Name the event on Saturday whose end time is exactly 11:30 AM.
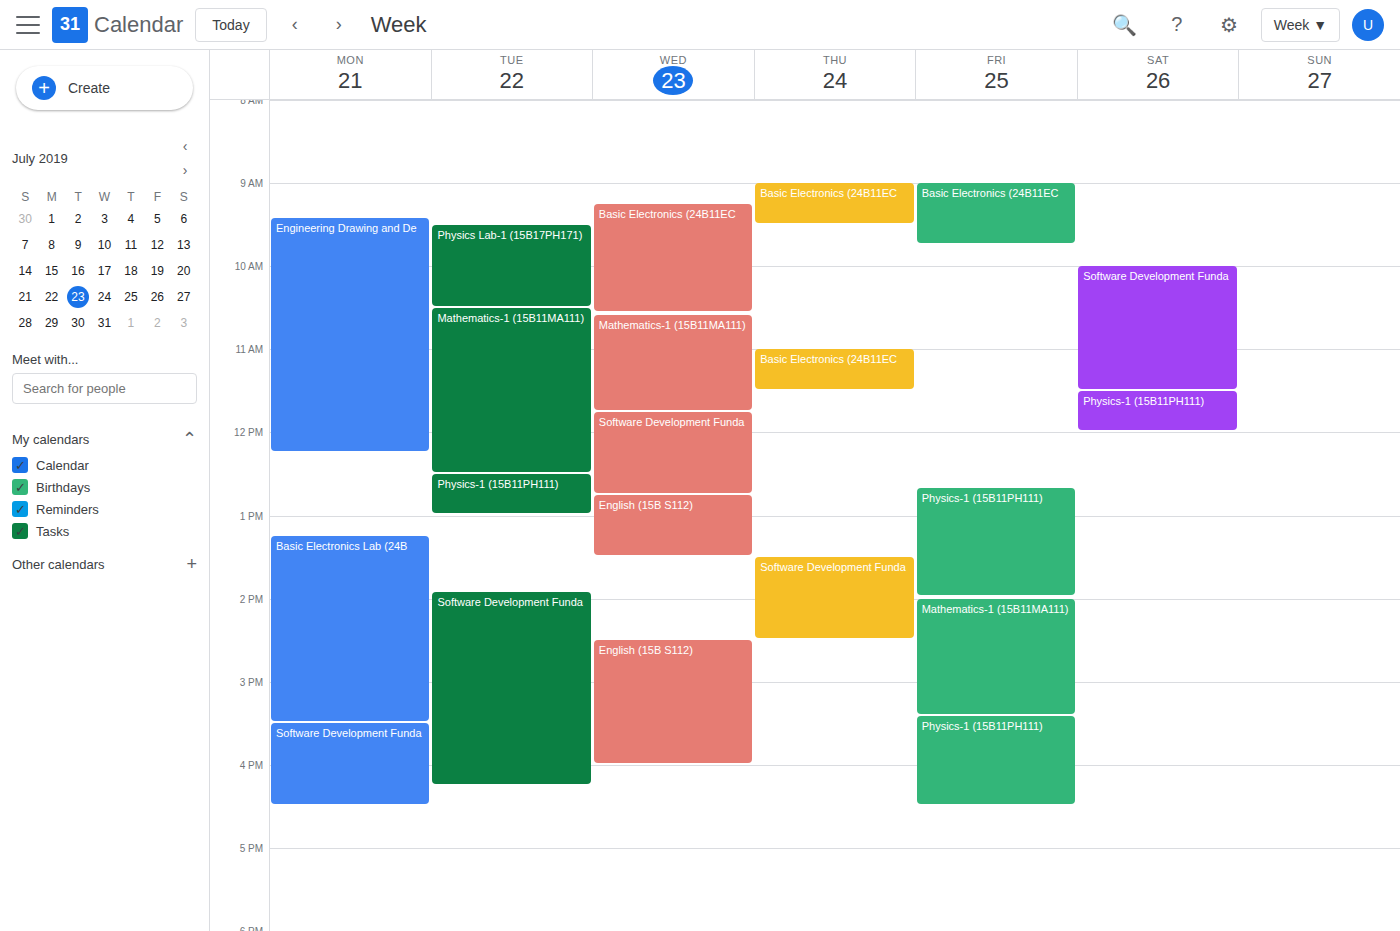
"Software Development Funda"